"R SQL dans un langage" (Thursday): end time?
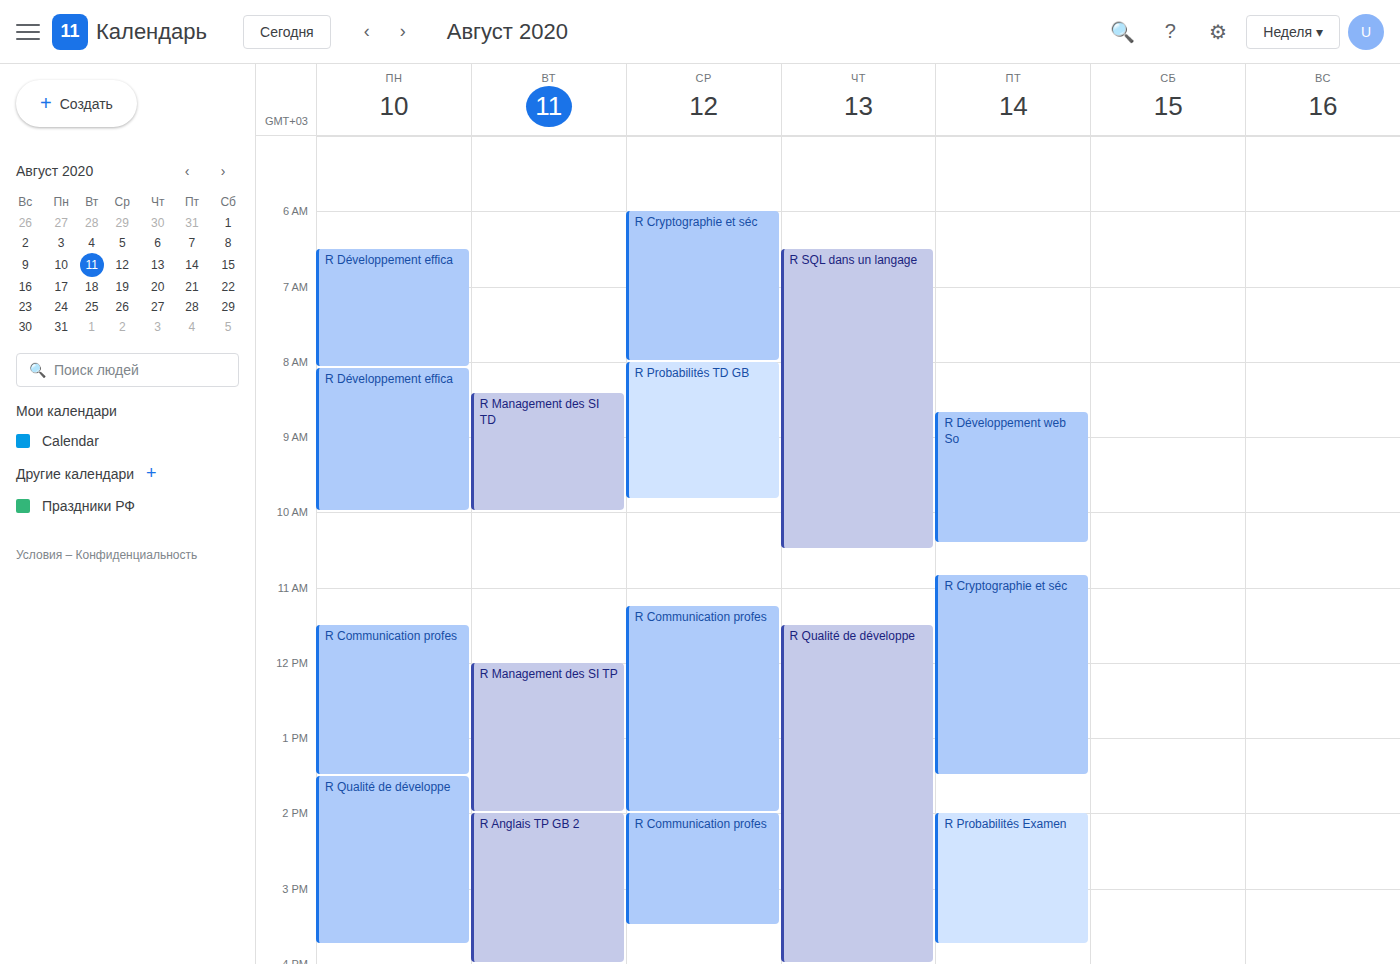
10:30 AM